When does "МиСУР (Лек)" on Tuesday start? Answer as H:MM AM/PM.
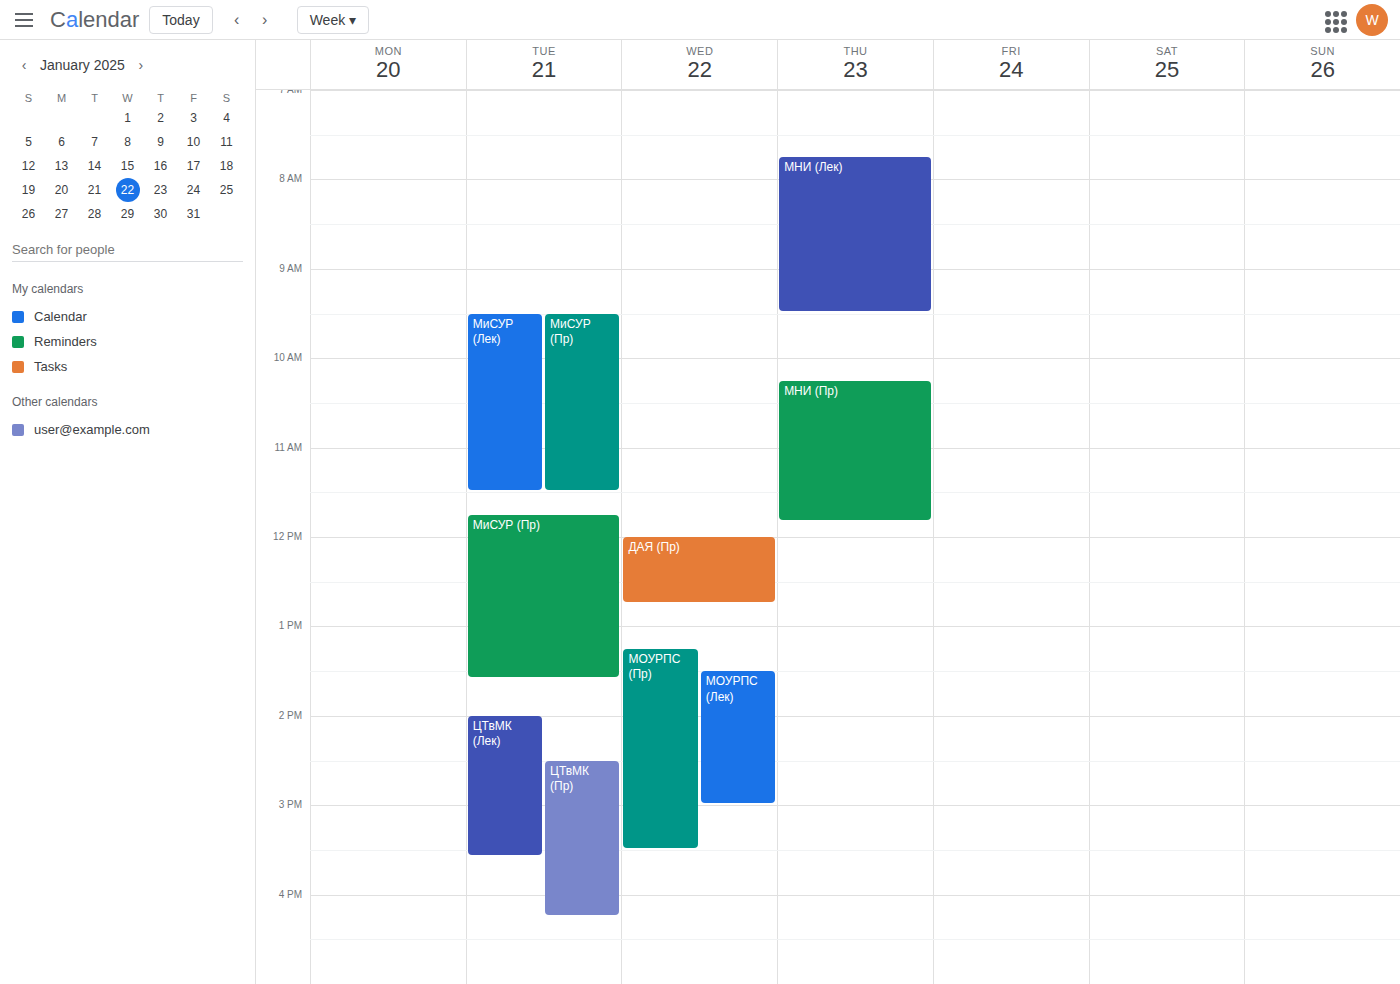
9:30 AM